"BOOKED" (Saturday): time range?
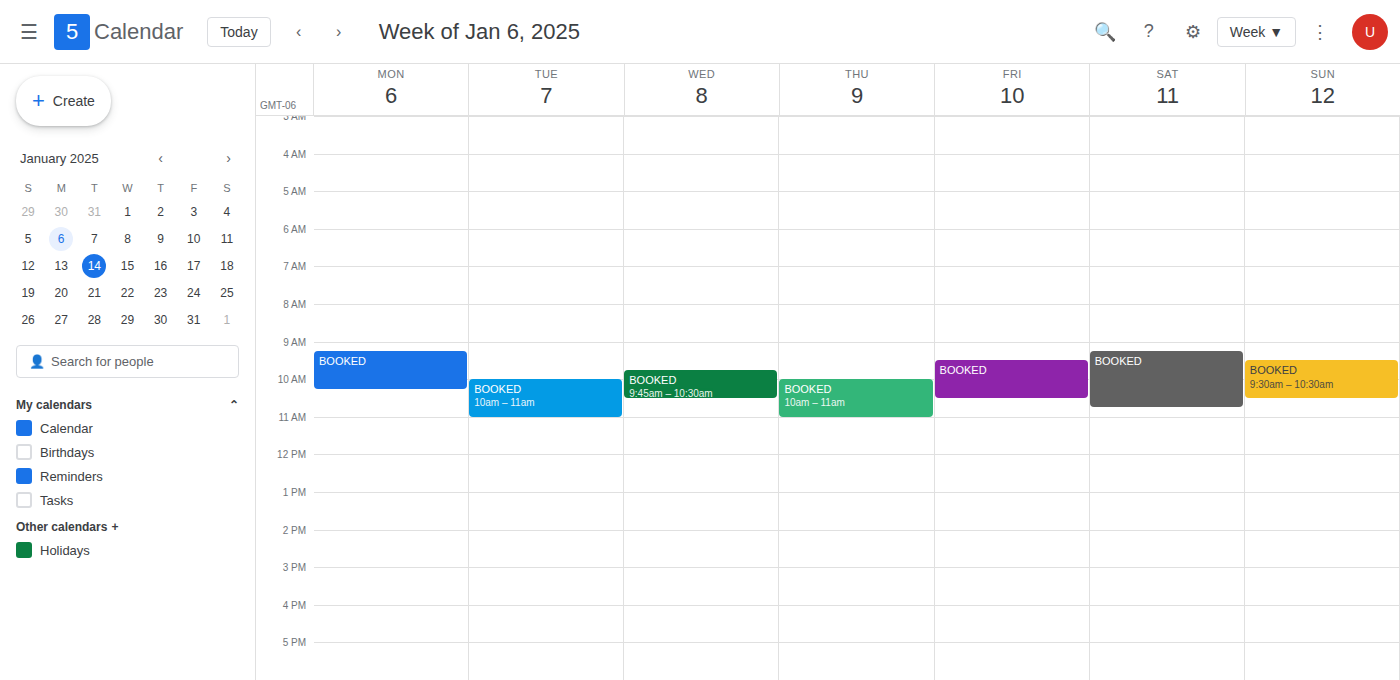
9:15 AM to 10:45 AM